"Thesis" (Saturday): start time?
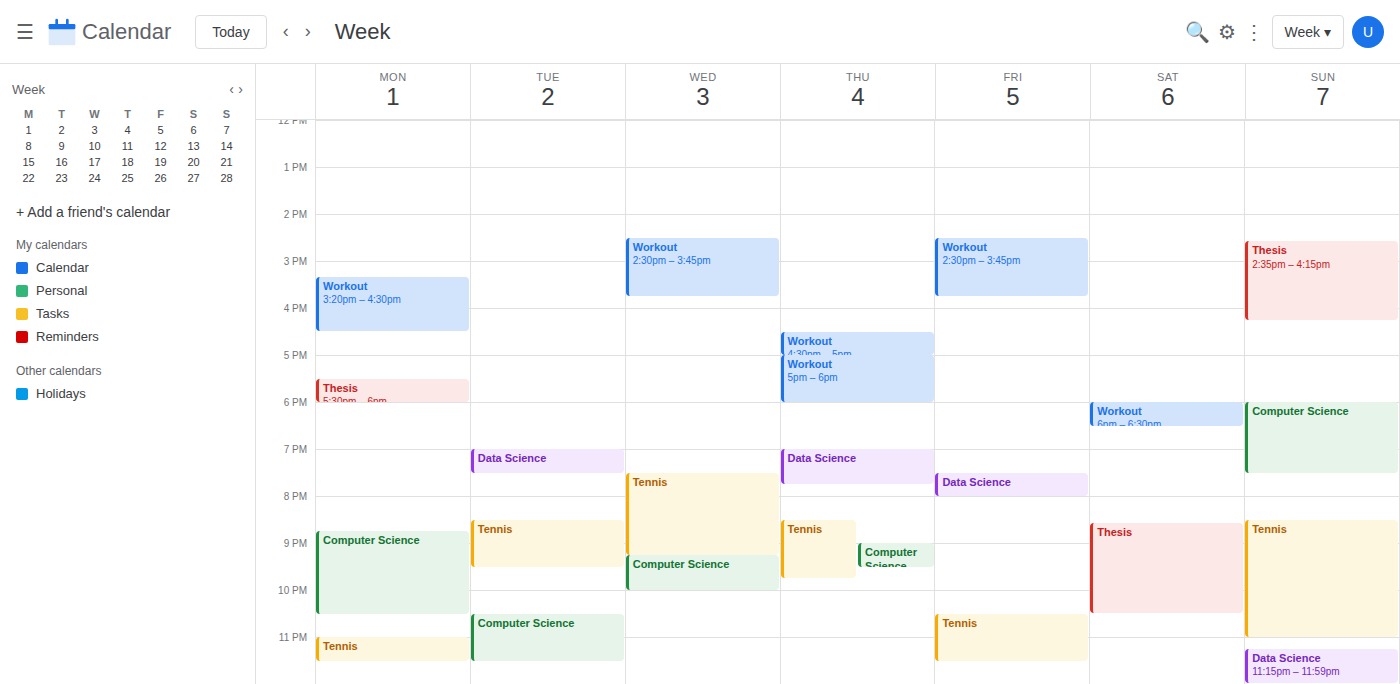
8:35 PM